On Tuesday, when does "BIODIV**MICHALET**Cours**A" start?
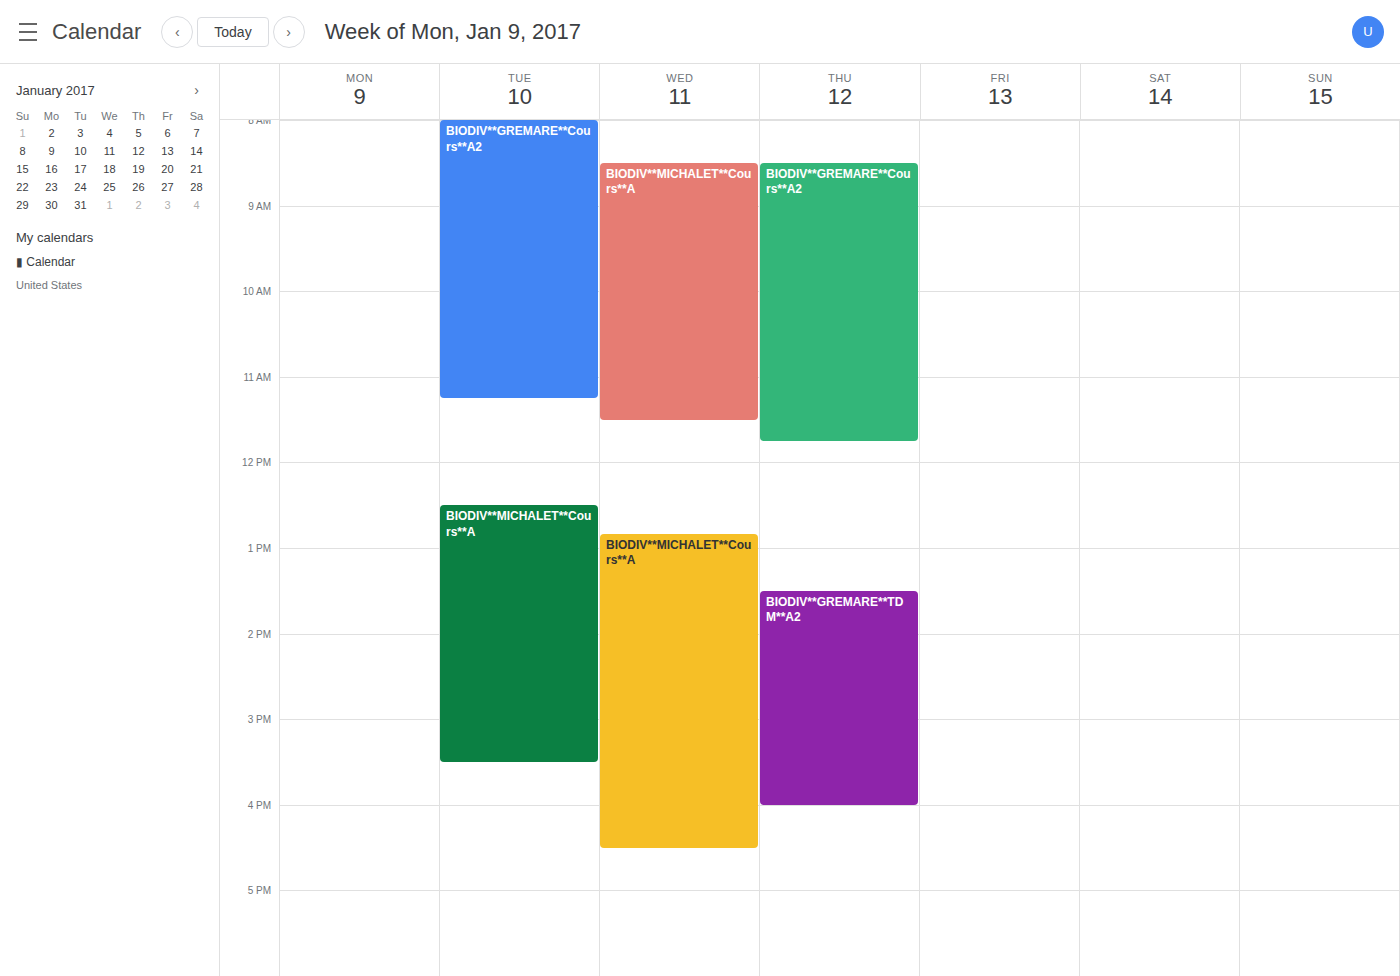
12:30 PM